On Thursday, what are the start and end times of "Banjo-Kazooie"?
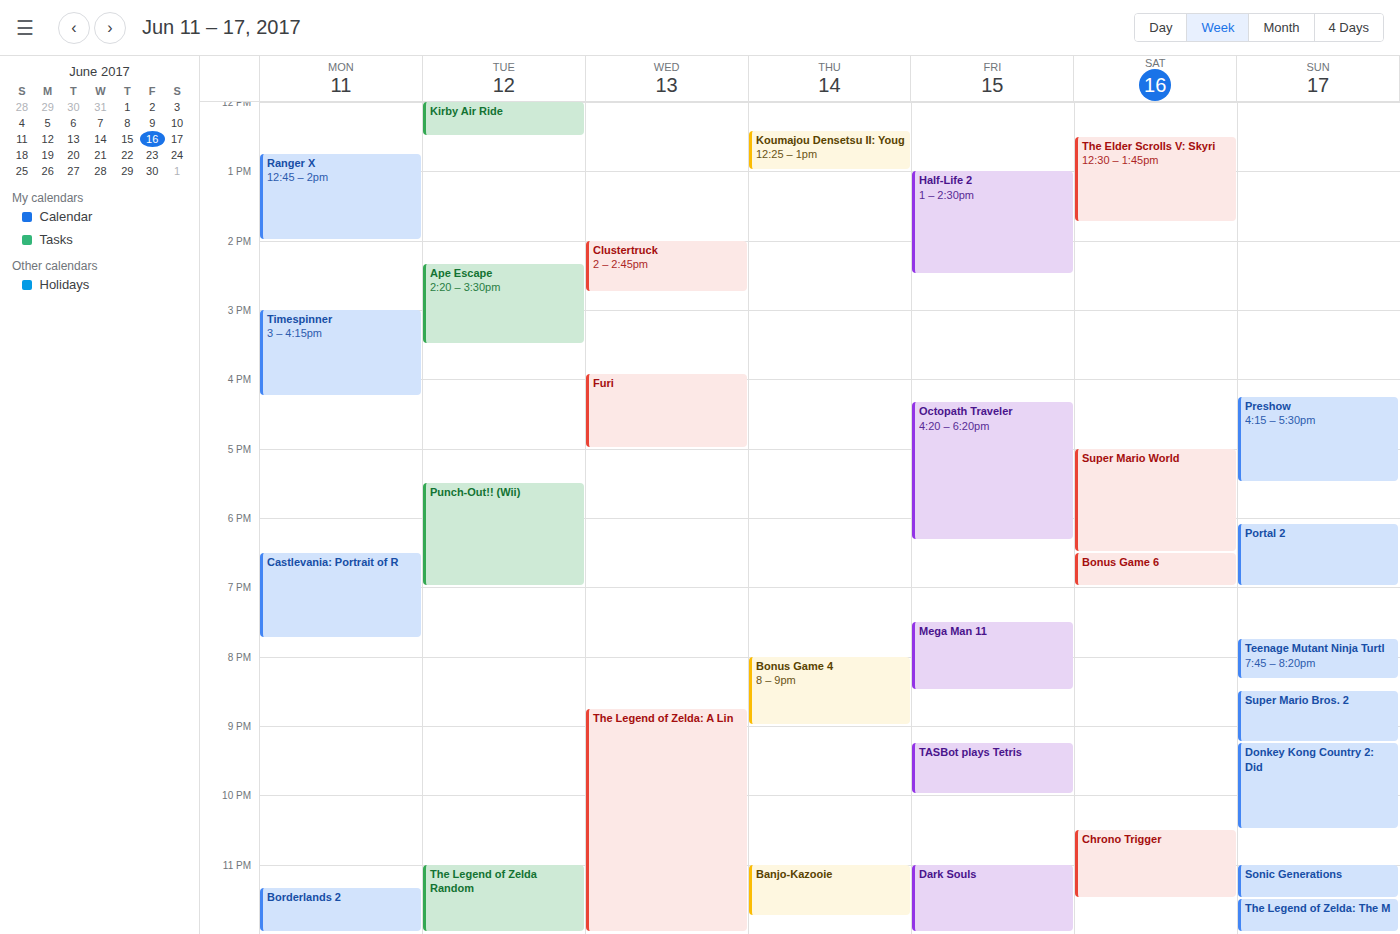
11:00 PM to 11:45 PM